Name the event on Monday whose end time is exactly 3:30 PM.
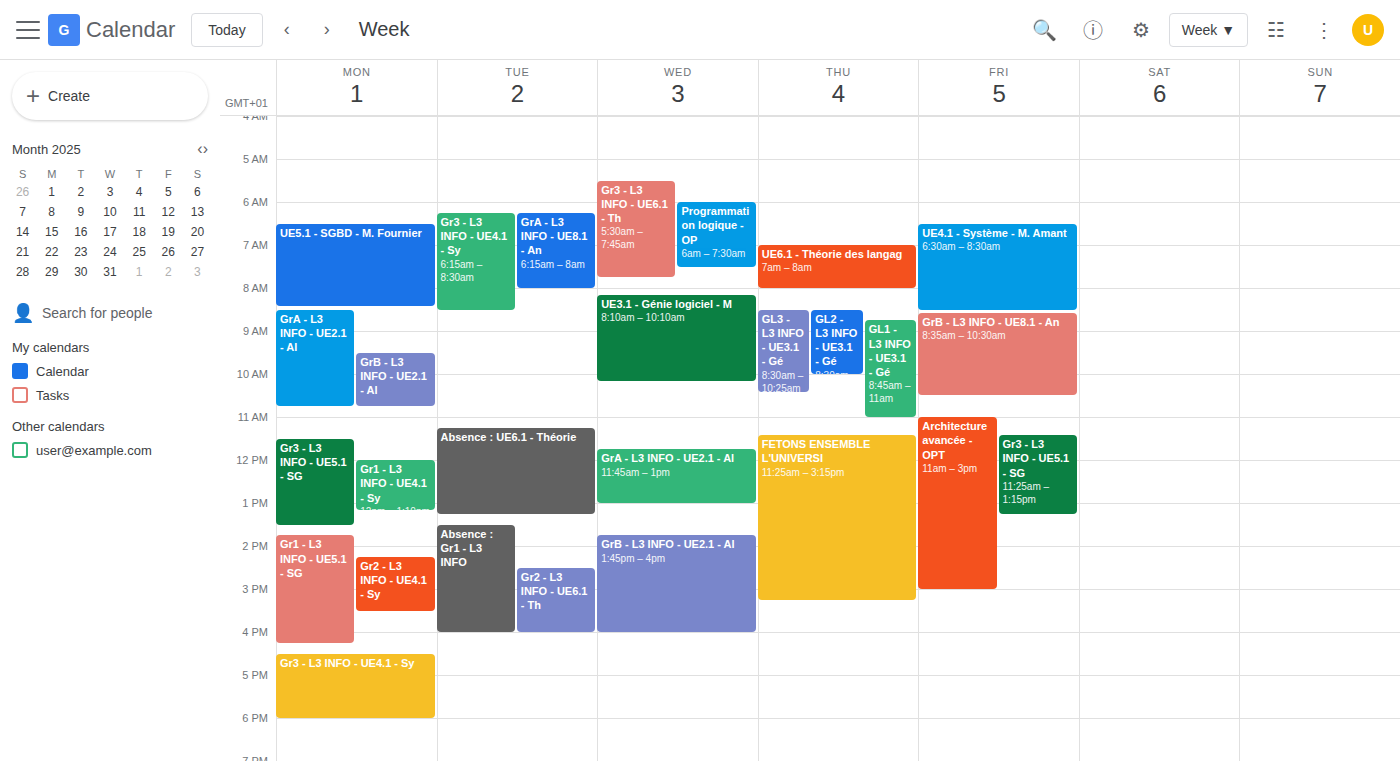
"Gr2 - L3 INFO - UE4.1 - Sy"